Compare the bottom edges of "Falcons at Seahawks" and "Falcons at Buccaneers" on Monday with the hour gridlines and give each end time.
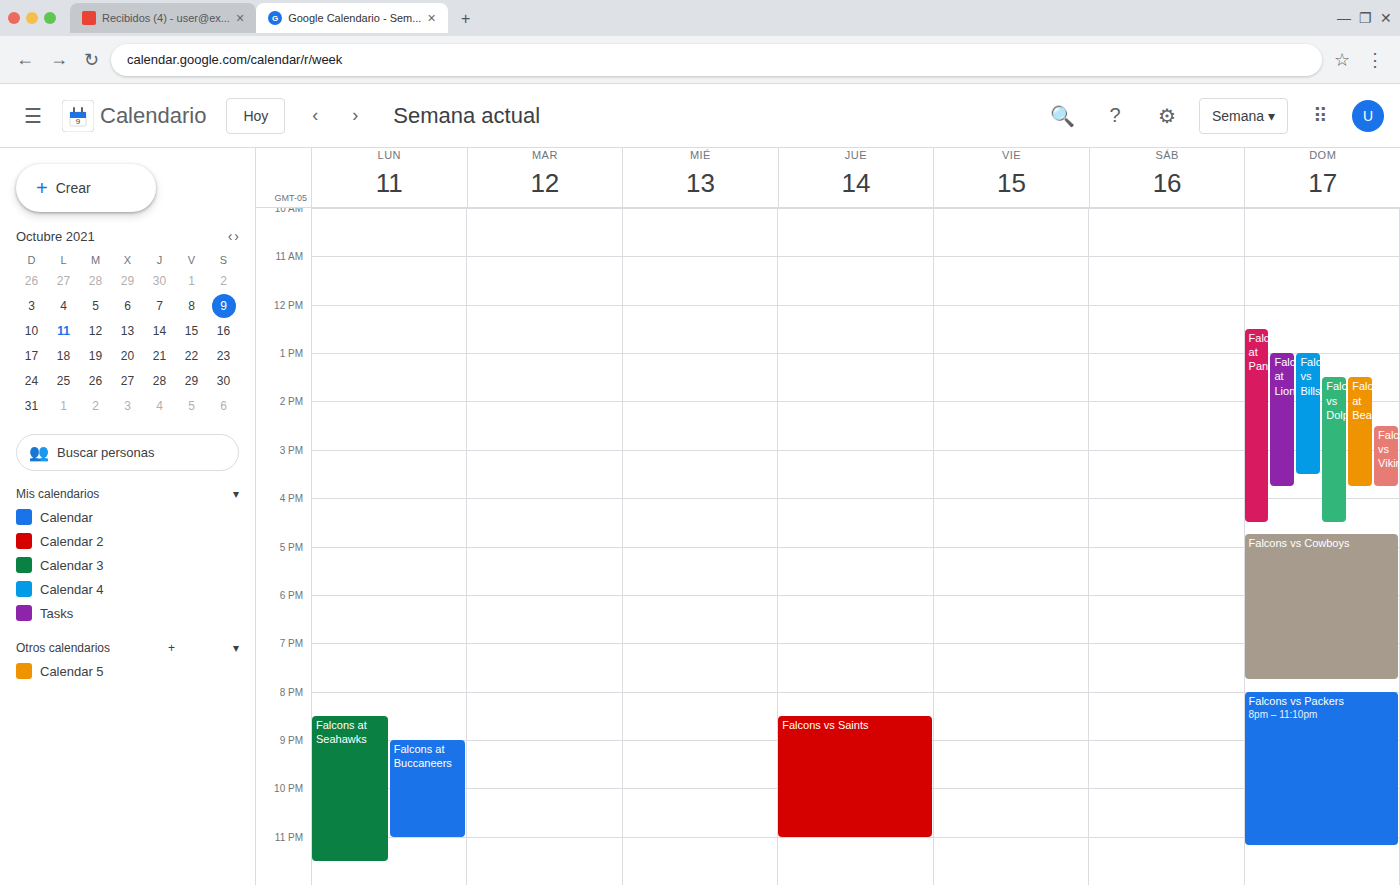
"Falcons at Seahawks": 11:30 PM, halfway between the 11 PM and 12 AM lines. "Falcons at Buccaneers": 11:00 PM, exactly on the 11 PM line.